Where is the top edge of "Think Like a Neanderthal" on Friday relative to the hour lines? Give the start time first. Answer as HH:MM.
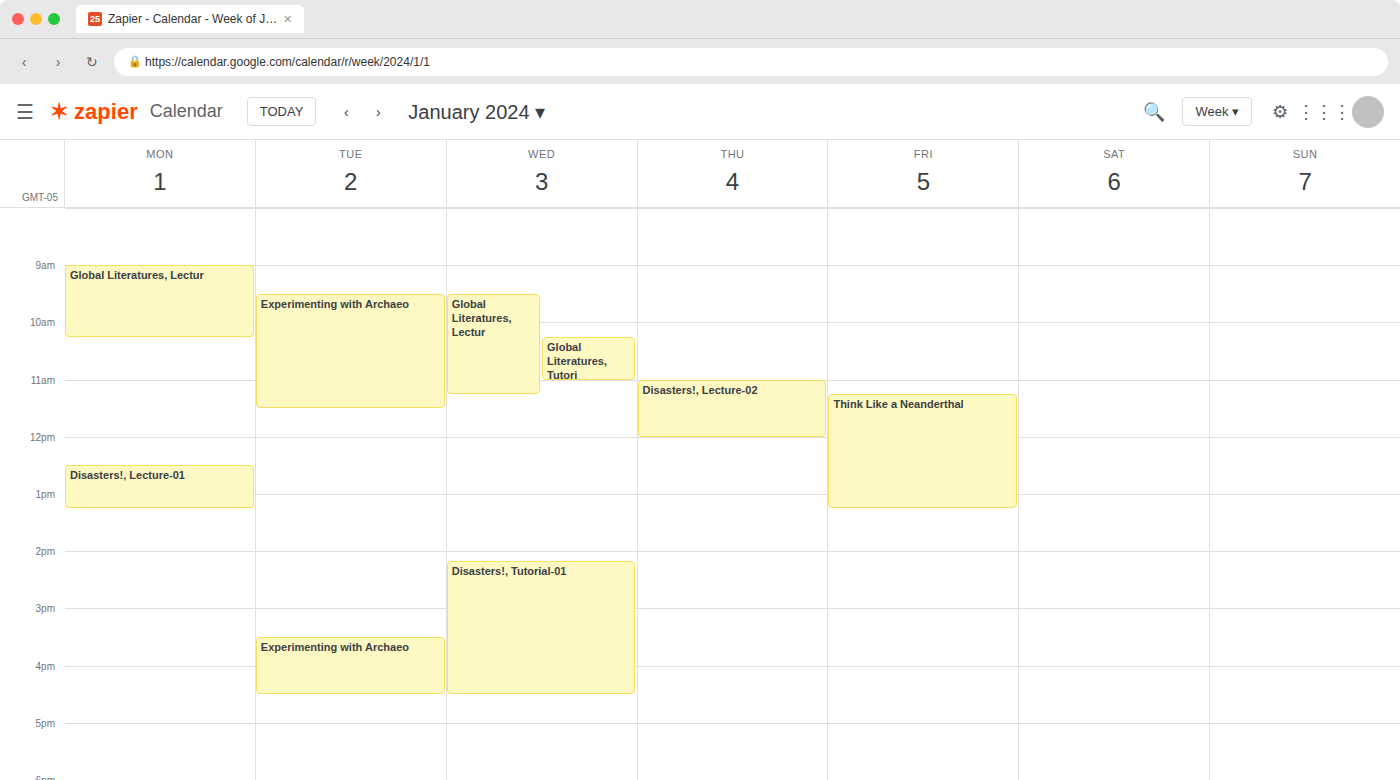
11:15 -- neither: a quarter of the way from the 11:00 line to the 12:00 line.